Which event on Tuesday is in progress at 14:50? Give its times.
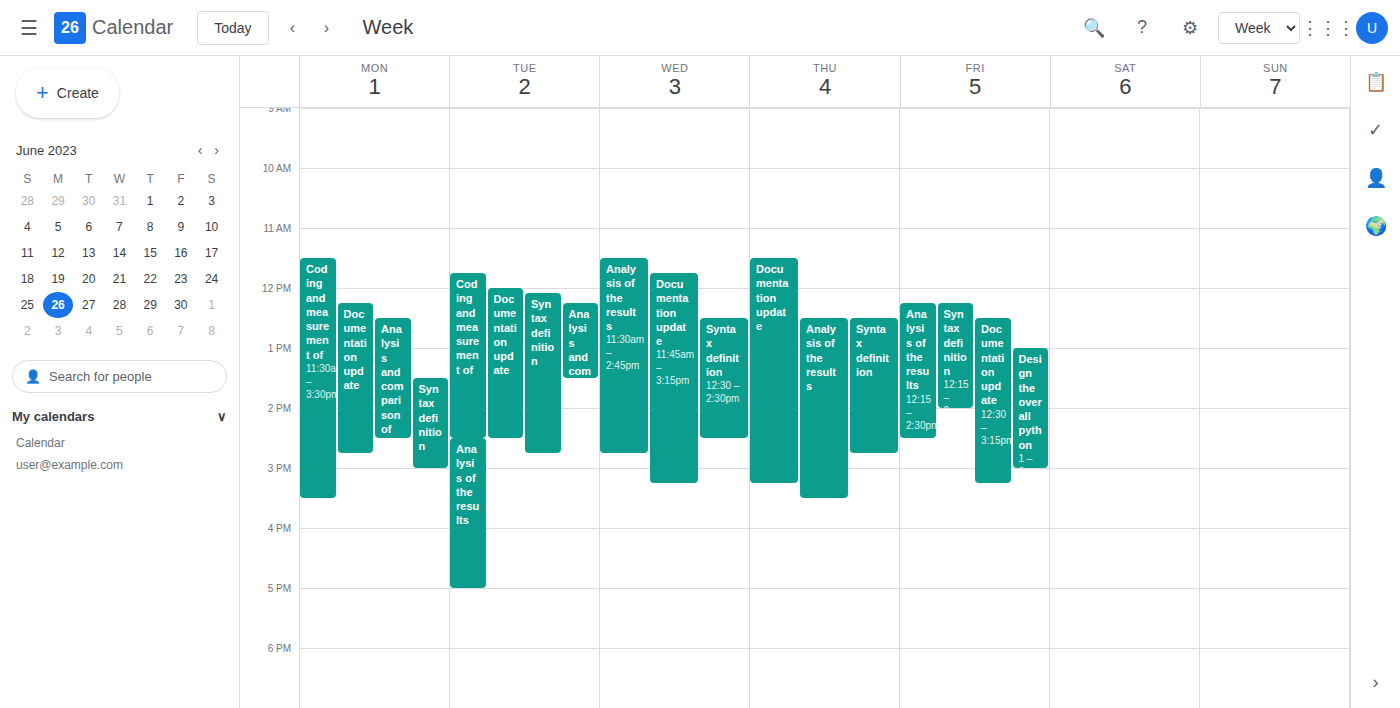
"Analysis of the results", 14:30 to 17:00